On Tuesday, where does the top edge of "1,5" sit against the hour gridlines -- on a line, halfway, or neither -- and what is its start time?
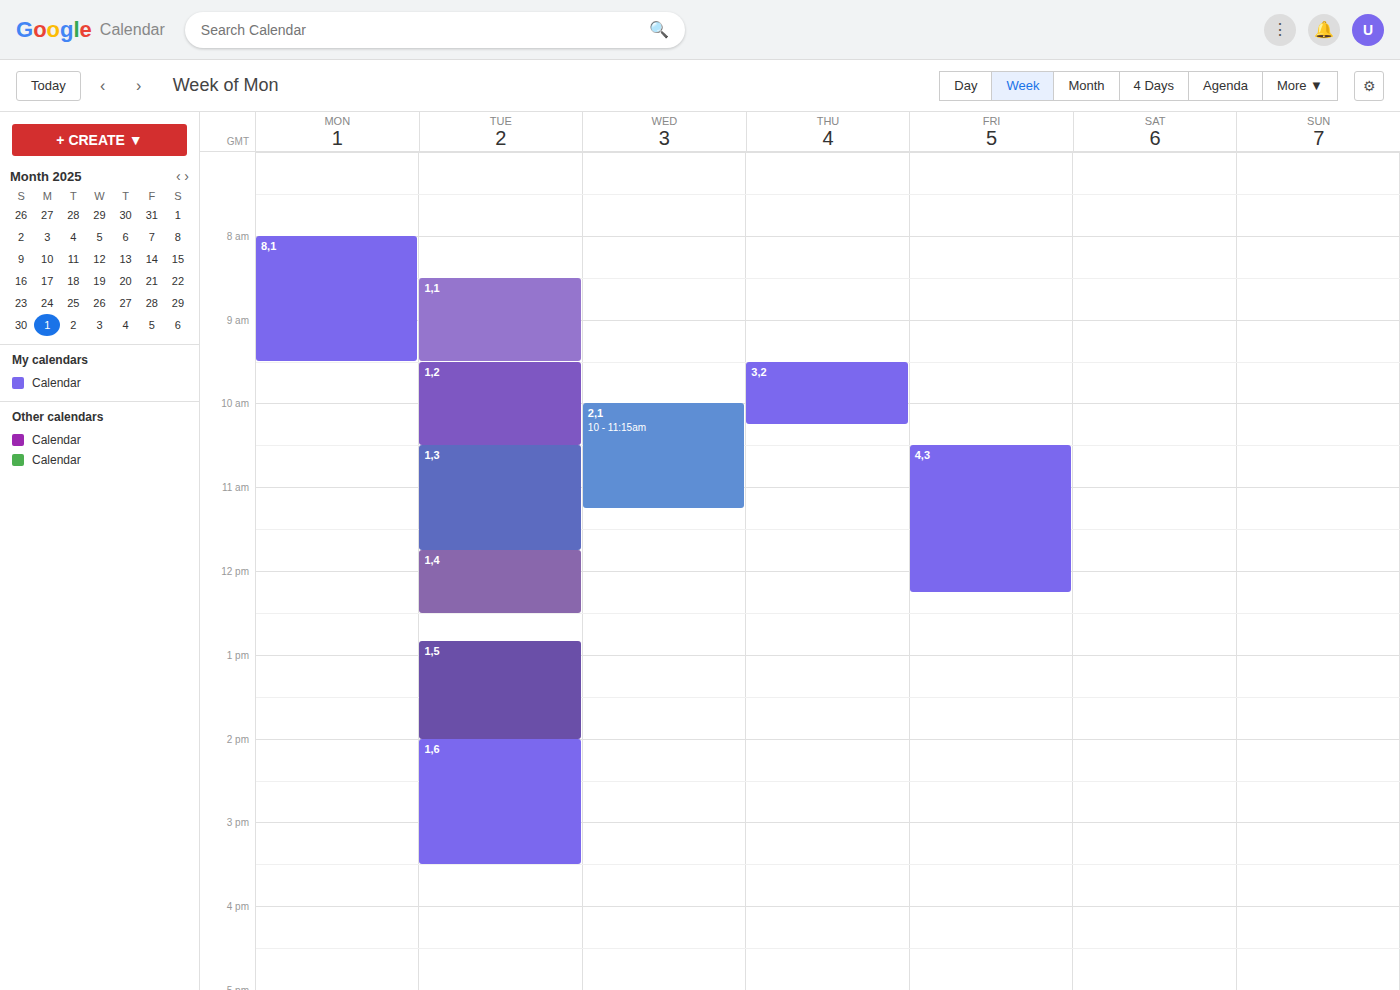
12:50 PM -- neither: 50 minutes below the 12 PM line and 10 minutes above the 1 PM line.